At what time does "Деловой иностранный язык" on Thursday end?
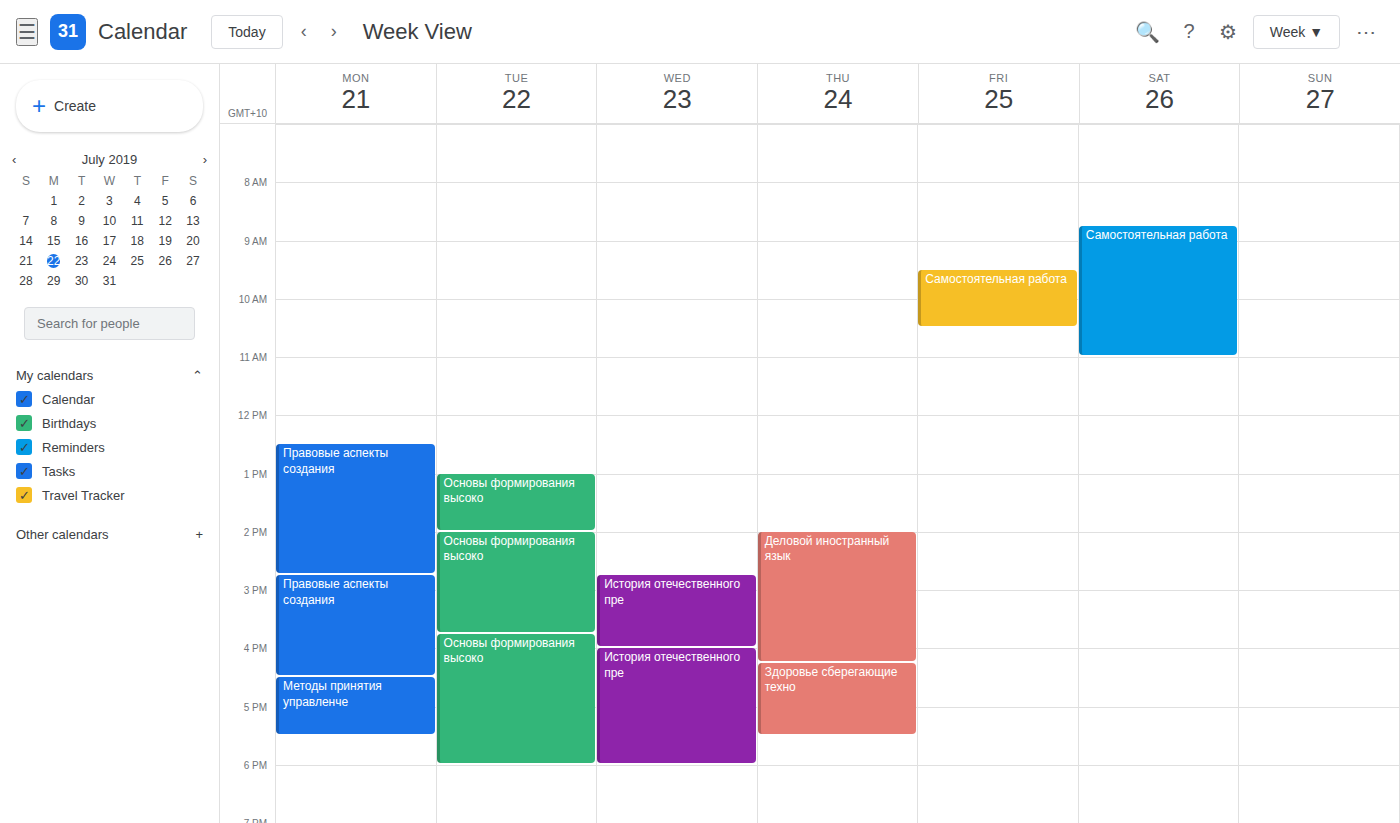
4:15 PM